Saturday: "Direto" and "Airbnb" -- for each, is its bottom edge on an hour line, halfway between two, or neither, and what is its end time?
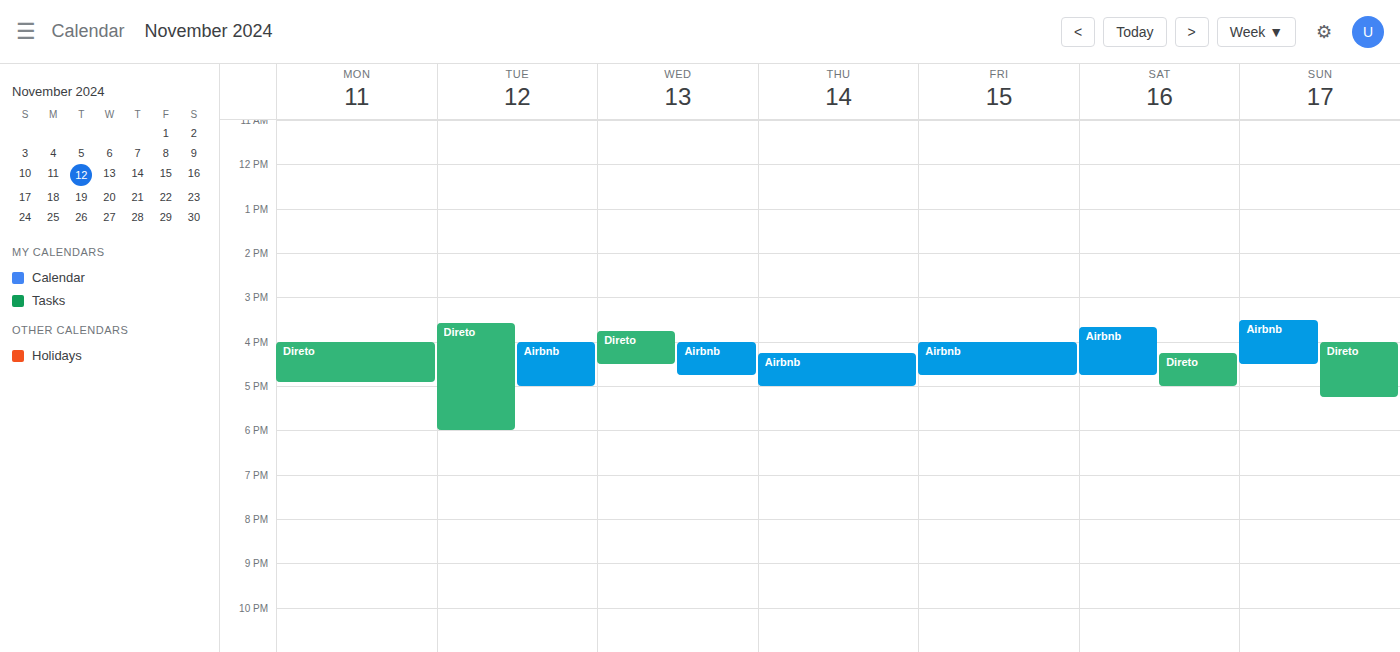
"Direto": 5:00 PM, exactly on the 5 PM line. "Airbnb": 4:45 PM, neither: three quarters of the way from the 4 PM line to the 5 PM line.